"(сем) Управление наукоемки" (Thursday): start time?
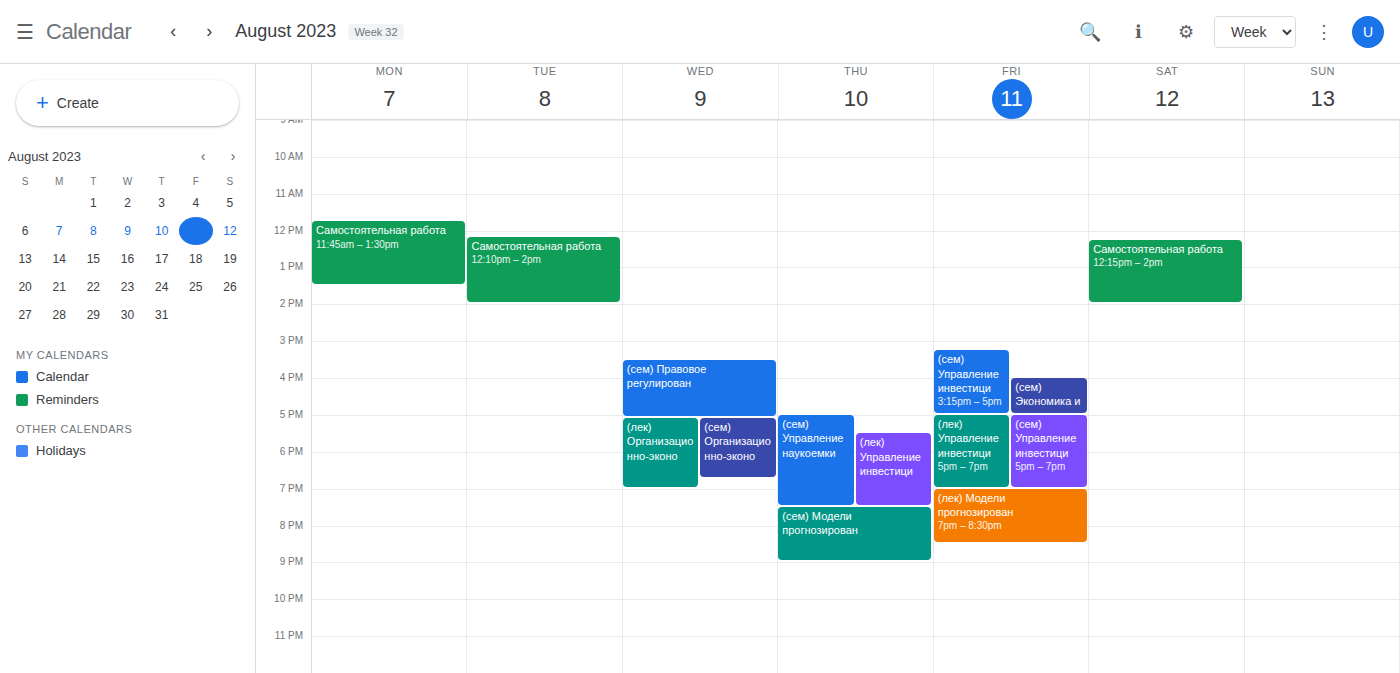
5:00 PM